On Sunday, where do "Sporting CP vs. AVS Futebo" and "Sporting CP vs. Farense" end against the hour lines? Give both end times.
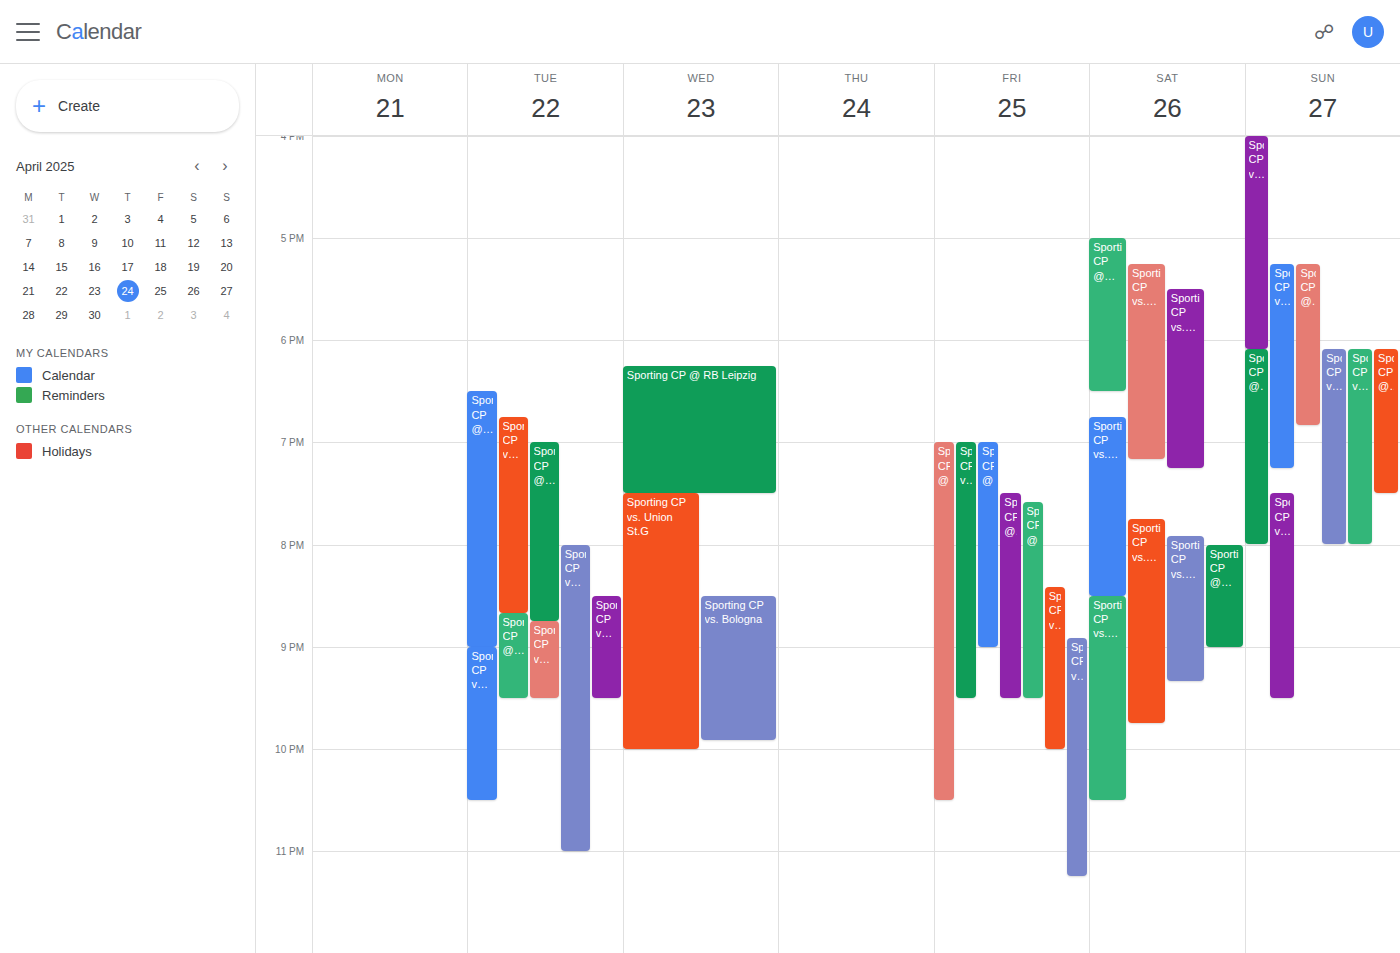
"Sporting CP vs. AVS Futebo": 9:30 PM, halfway between the 9 PM and 10 PM lines. "Sporting CP vs. Farense": 8:00 PM, exactly on the 8 PM line.